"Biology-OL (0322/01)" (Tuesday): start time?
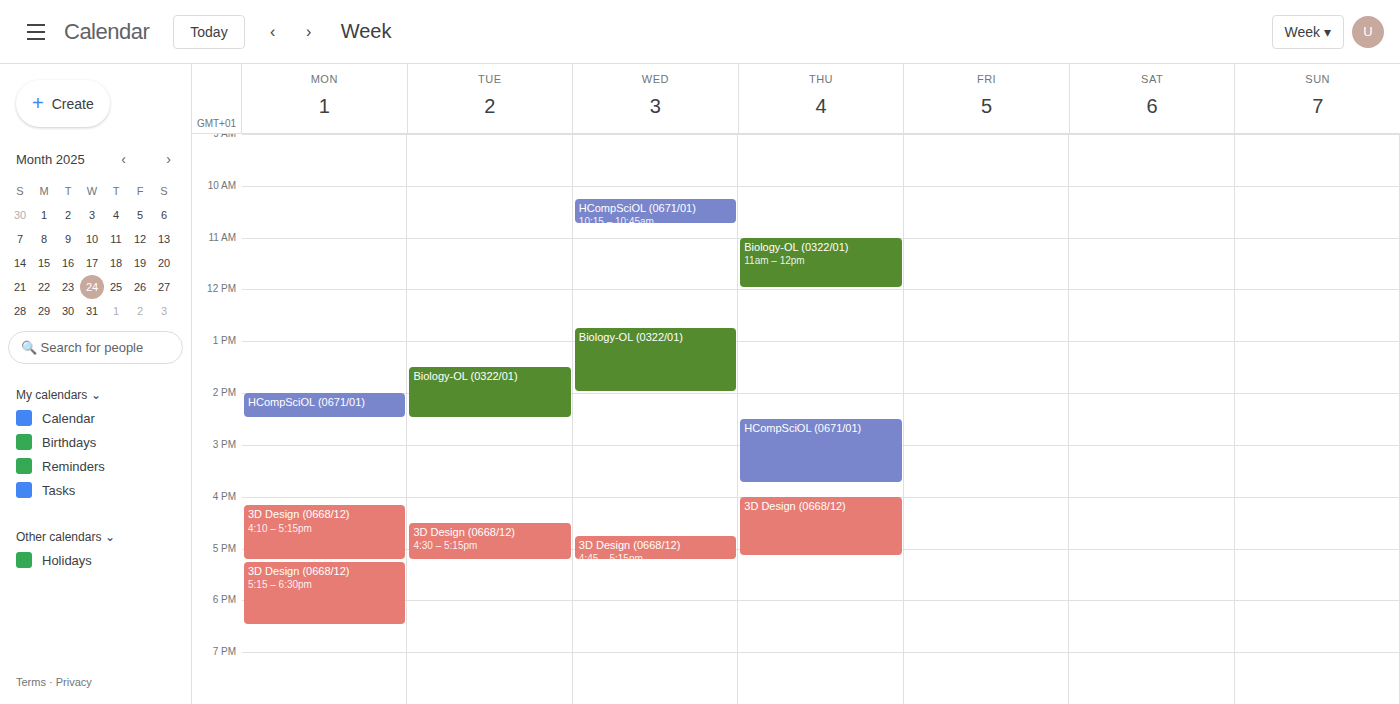
1:30 PM